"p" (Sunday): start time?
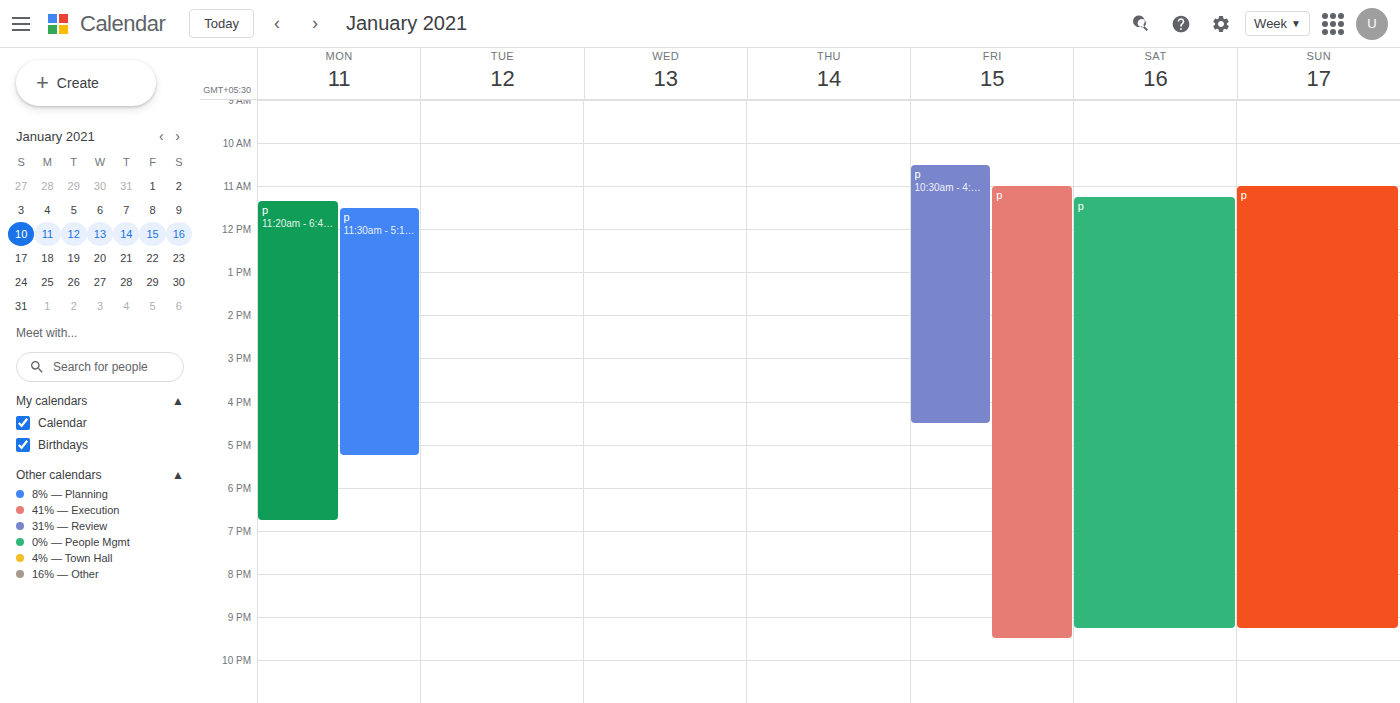
11:00 AM